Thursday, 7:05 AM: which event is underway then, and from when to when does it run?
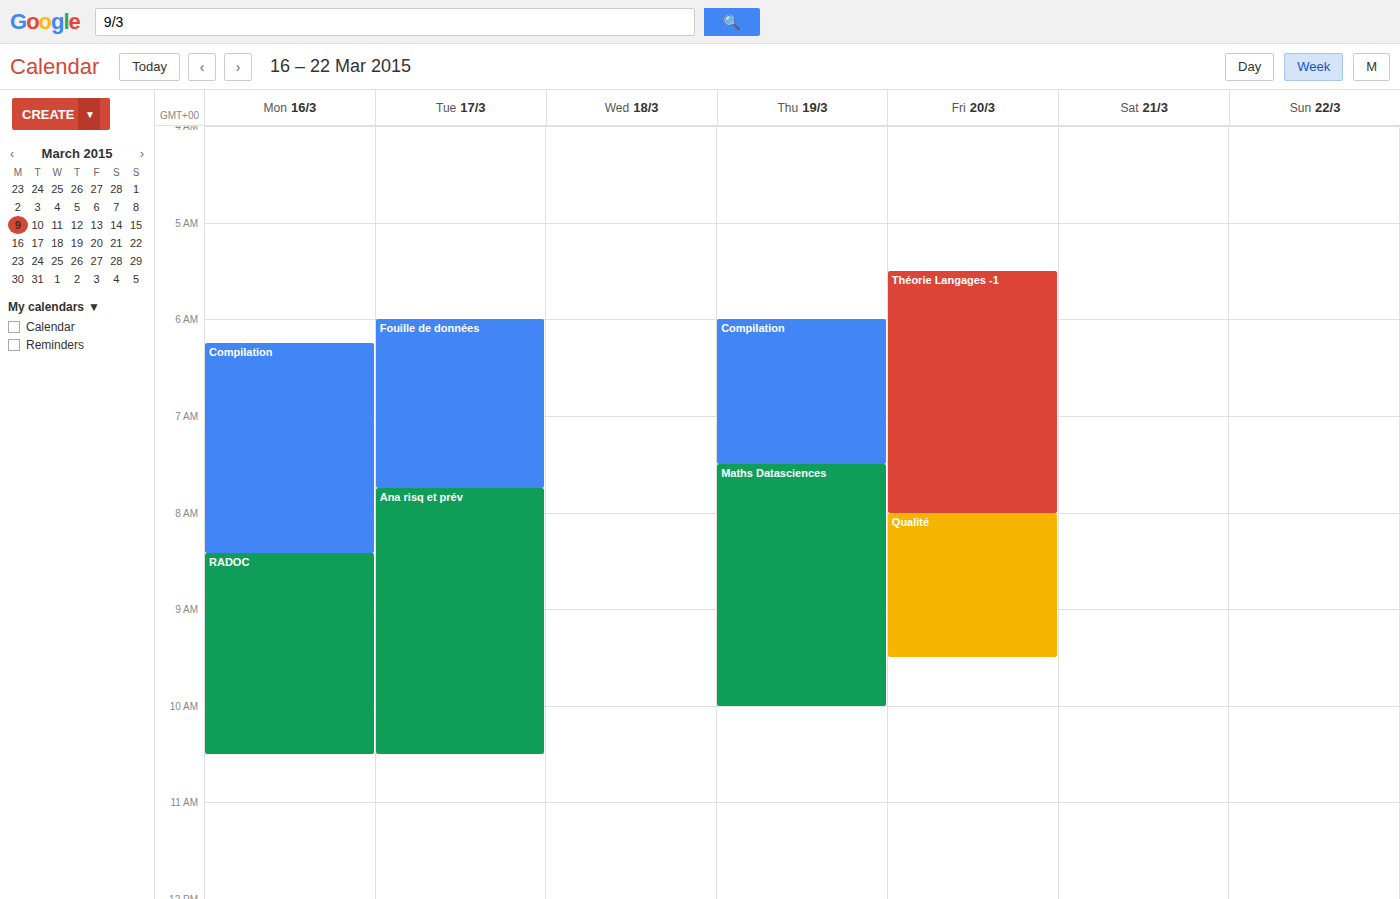
"Compilation", 6:00 AM to 7:30 AM